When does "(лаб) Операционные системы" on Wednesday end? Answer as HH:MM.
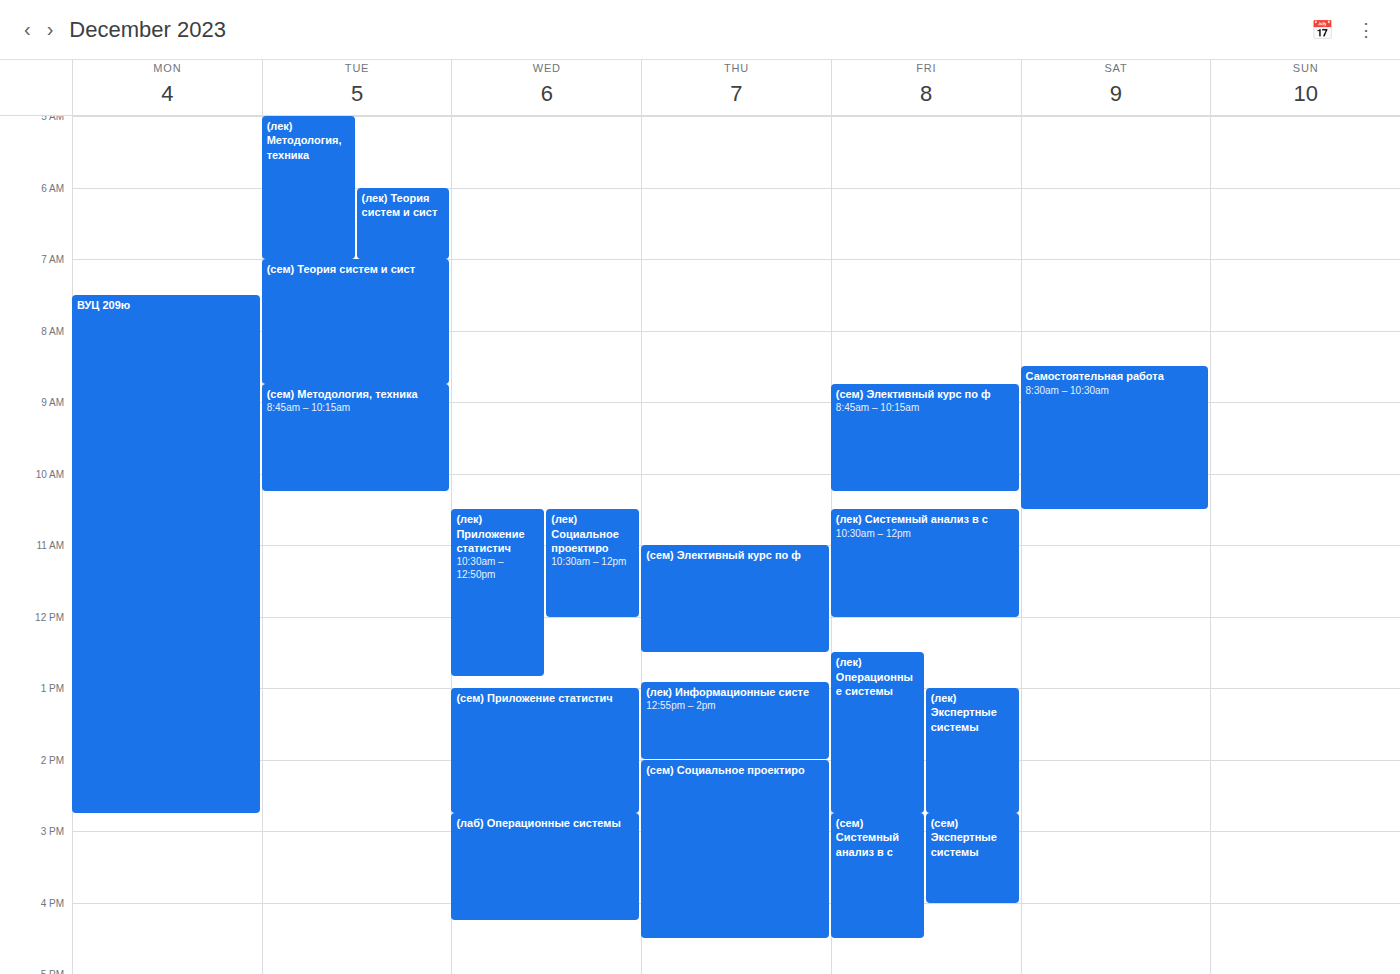
16:15